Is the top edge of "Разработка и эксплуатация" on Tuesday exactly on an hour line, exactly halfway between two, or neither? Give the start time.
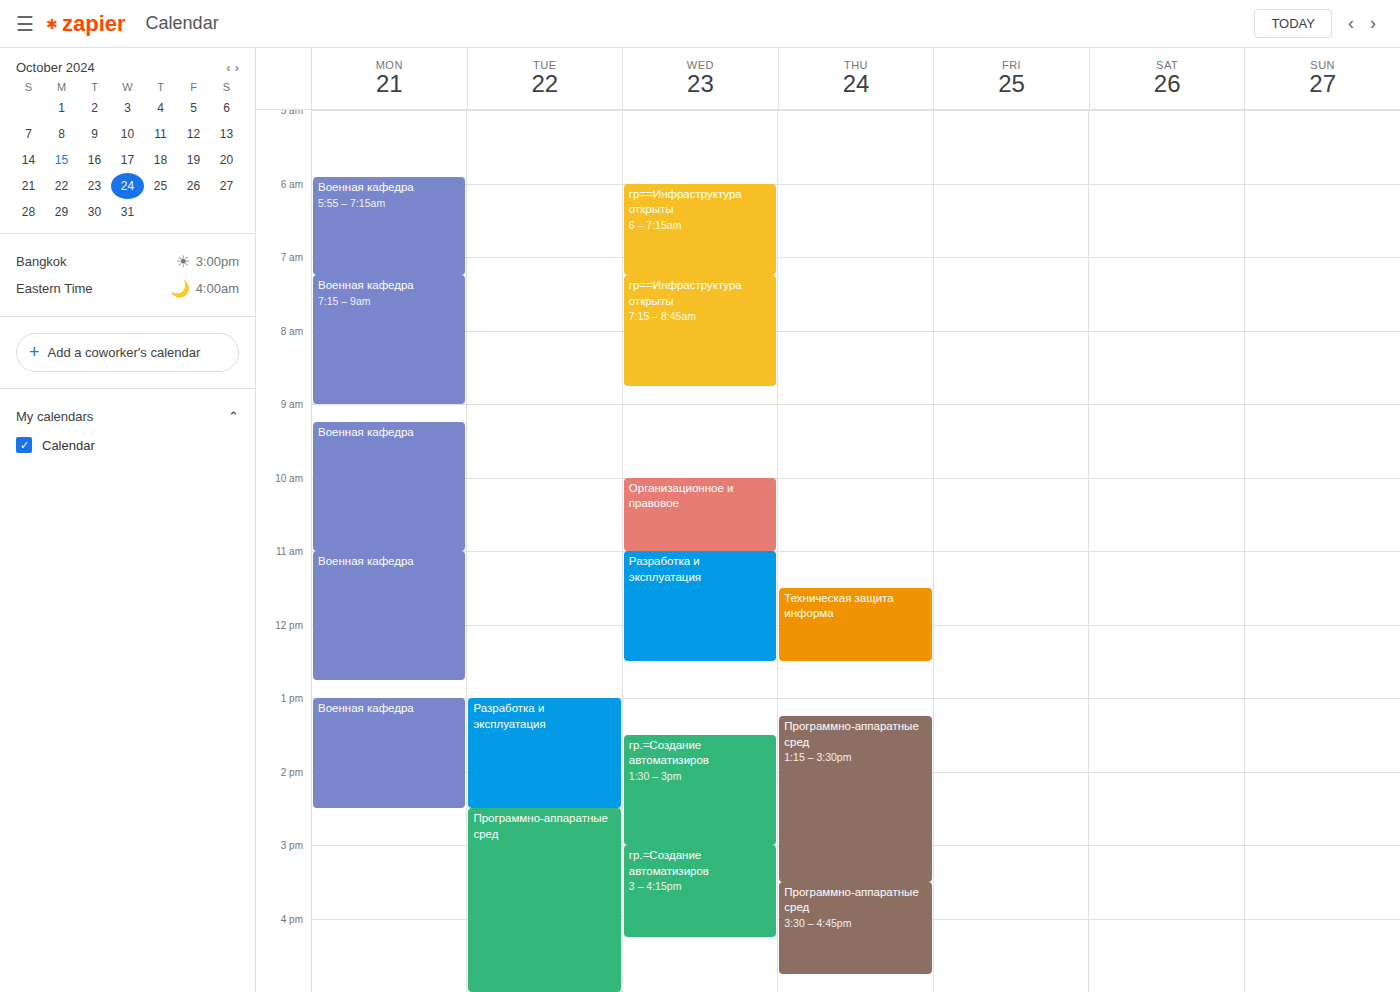
1:00 PM -- exactly on the 1 PM line.